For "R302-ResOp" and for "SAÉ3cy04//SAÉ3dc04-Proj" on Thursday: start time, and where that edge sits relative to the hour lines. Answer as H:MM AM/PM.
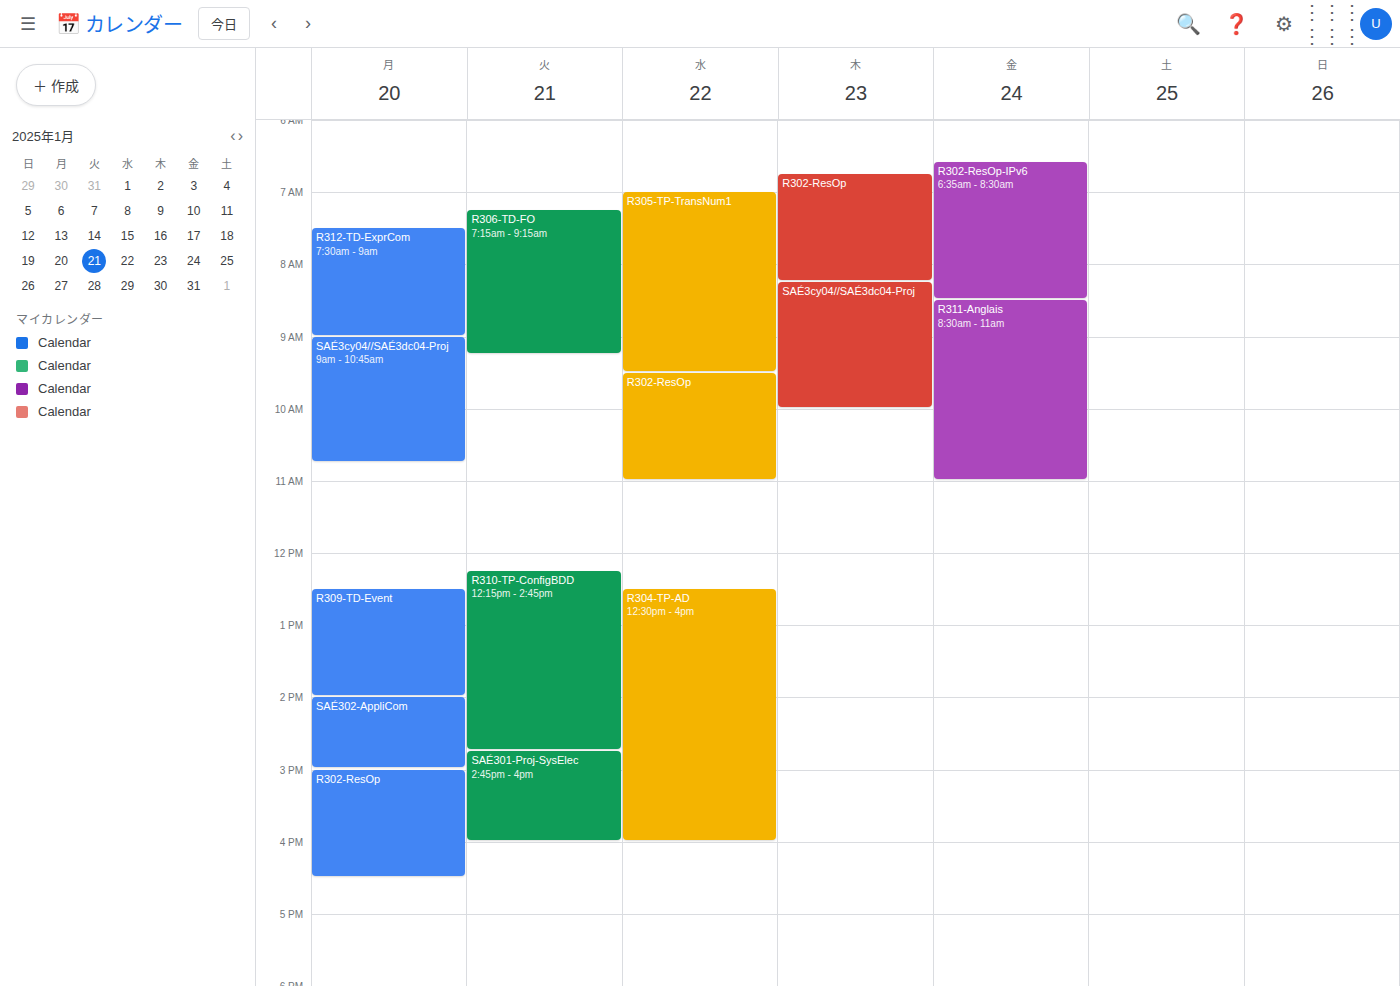
"R302-ResOp": 6:45 AM, neither: three quarters of the way from the 6 AM line to the 7 AM line. "SAÉ3cy04//SAÉ3dc04-Proj": 8:15 AM, neither: a quarter of the way from the 8 AM line to the 9 AM line.